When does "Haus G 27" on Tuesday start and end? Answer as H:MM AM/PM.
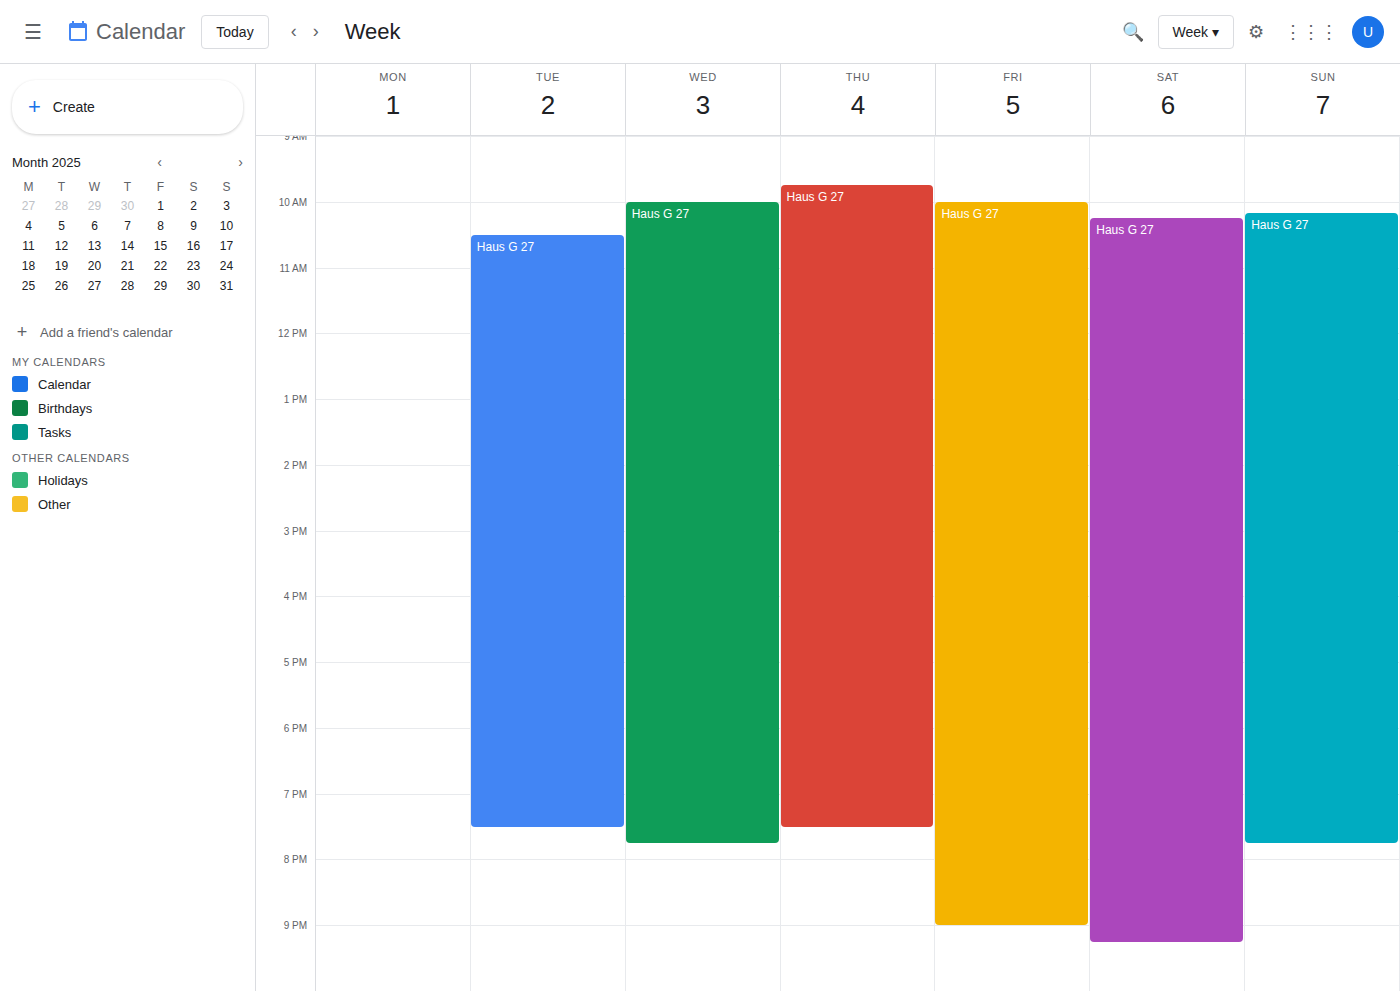
10:30 AM to 7:30 PM